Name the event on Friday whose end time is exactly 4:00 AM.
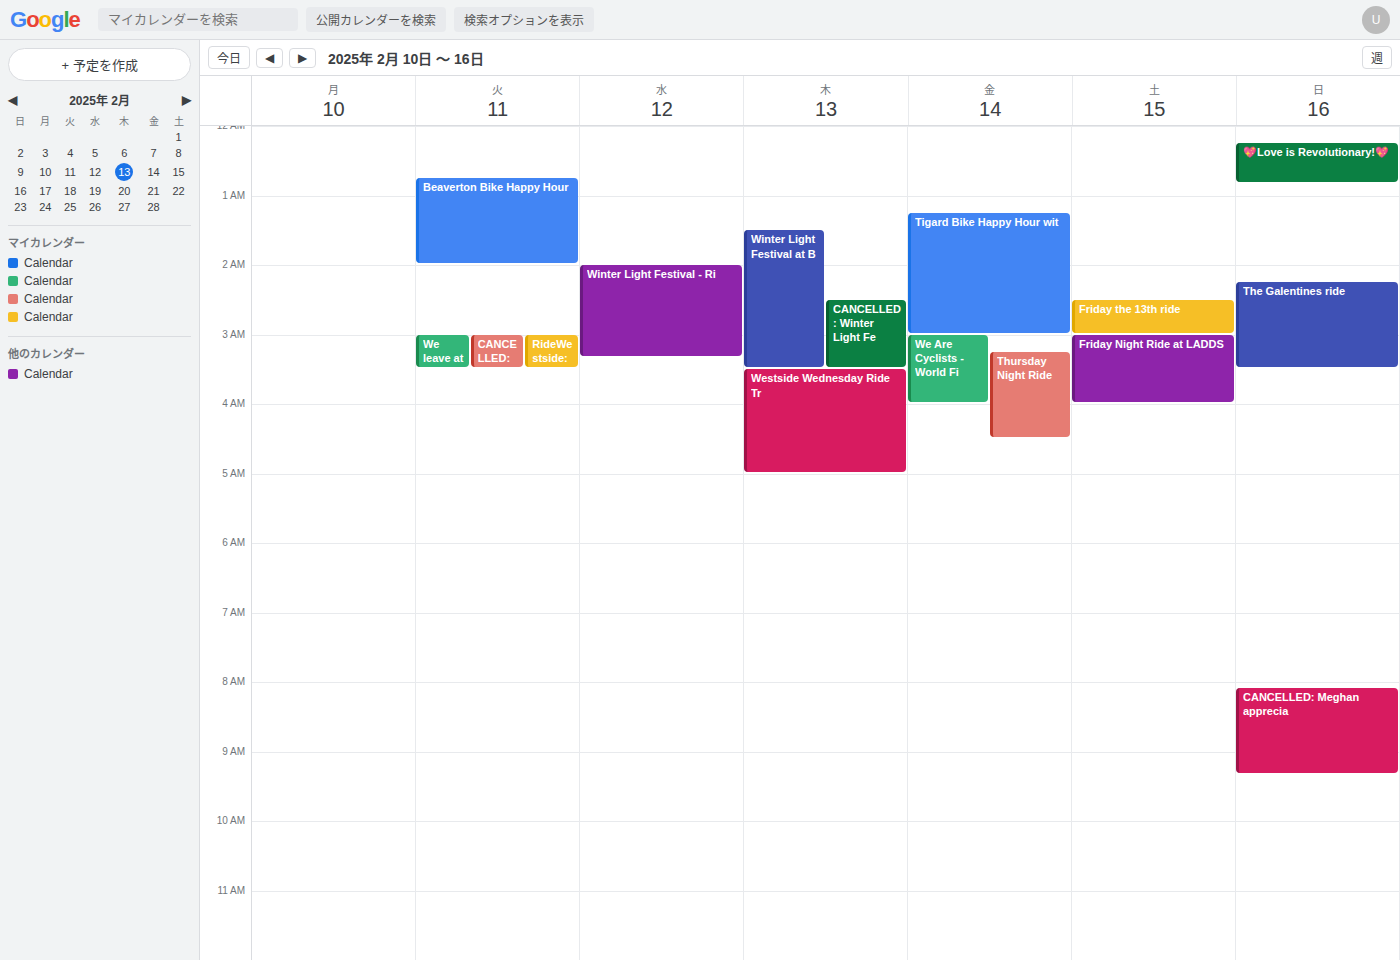
"We Are Cyclists - World Fi"